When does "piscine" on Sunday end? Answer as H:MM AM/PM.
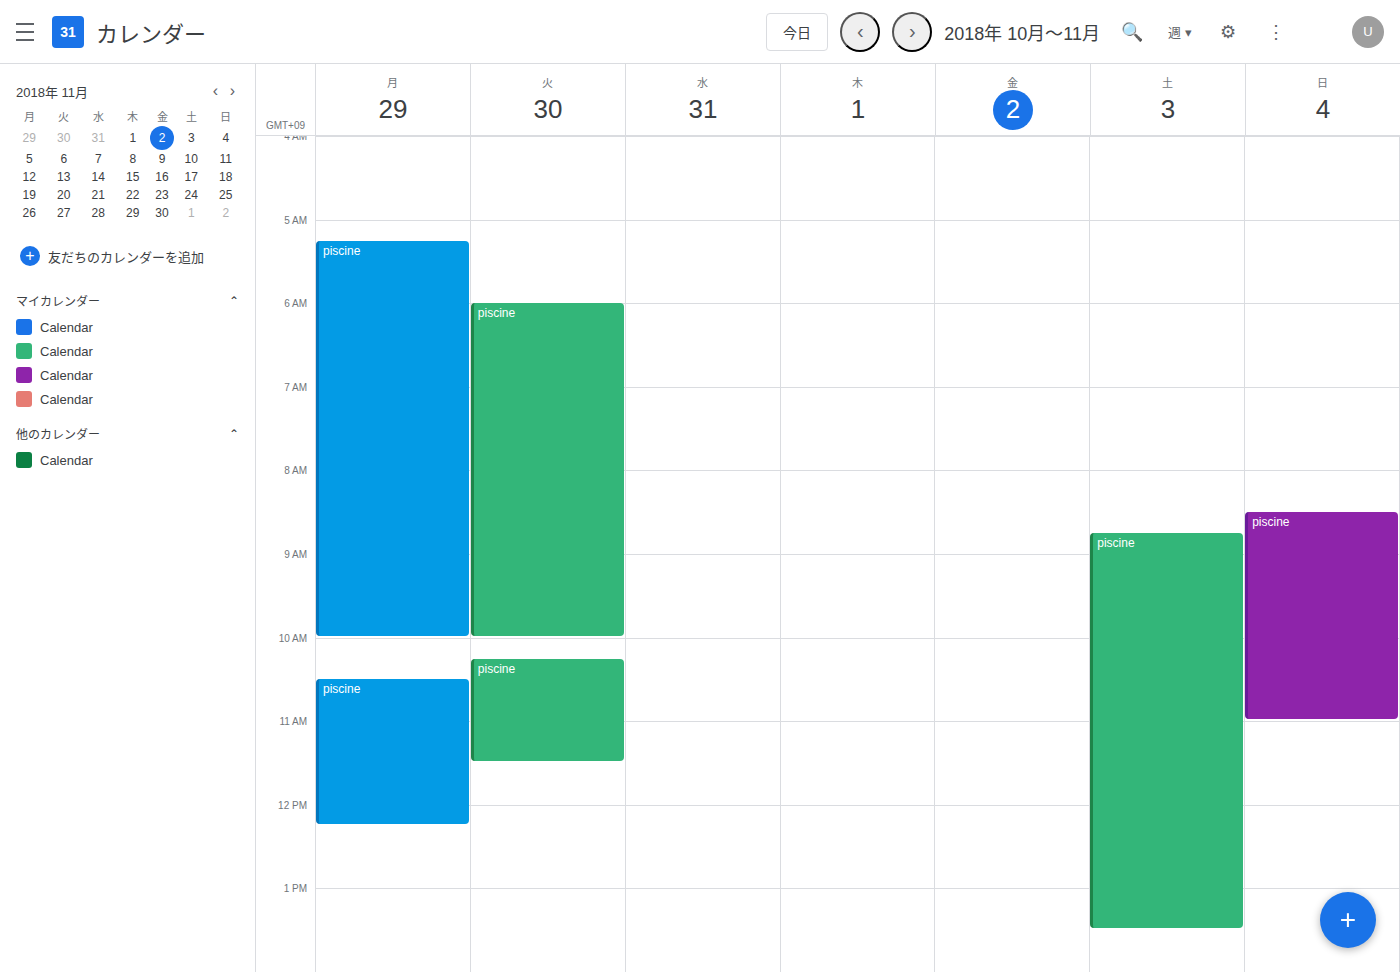
11:00 AM